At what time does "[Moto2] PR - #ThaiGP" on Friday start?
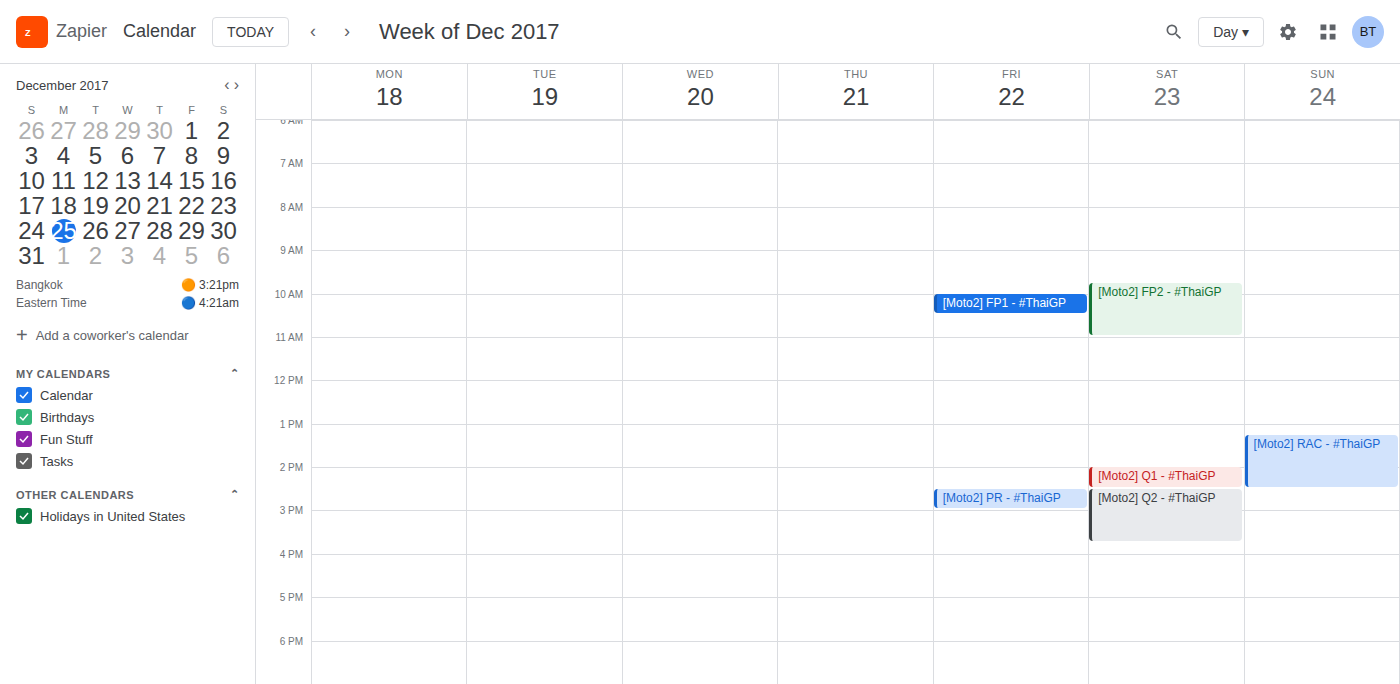
2:30 PM